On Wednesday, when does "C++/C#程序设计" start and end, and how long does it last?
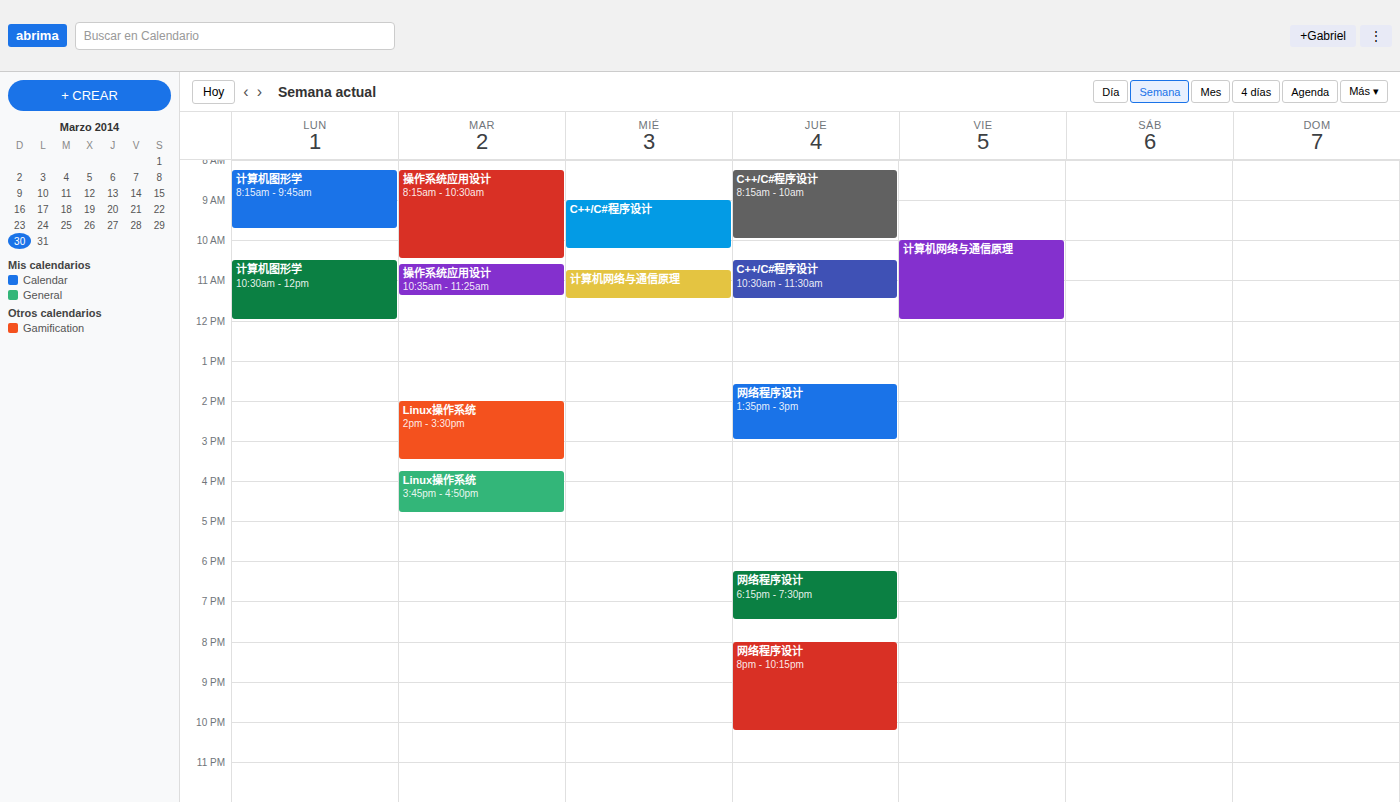
9:00 AM to 10:15 AM, 1 hour 15 minutes